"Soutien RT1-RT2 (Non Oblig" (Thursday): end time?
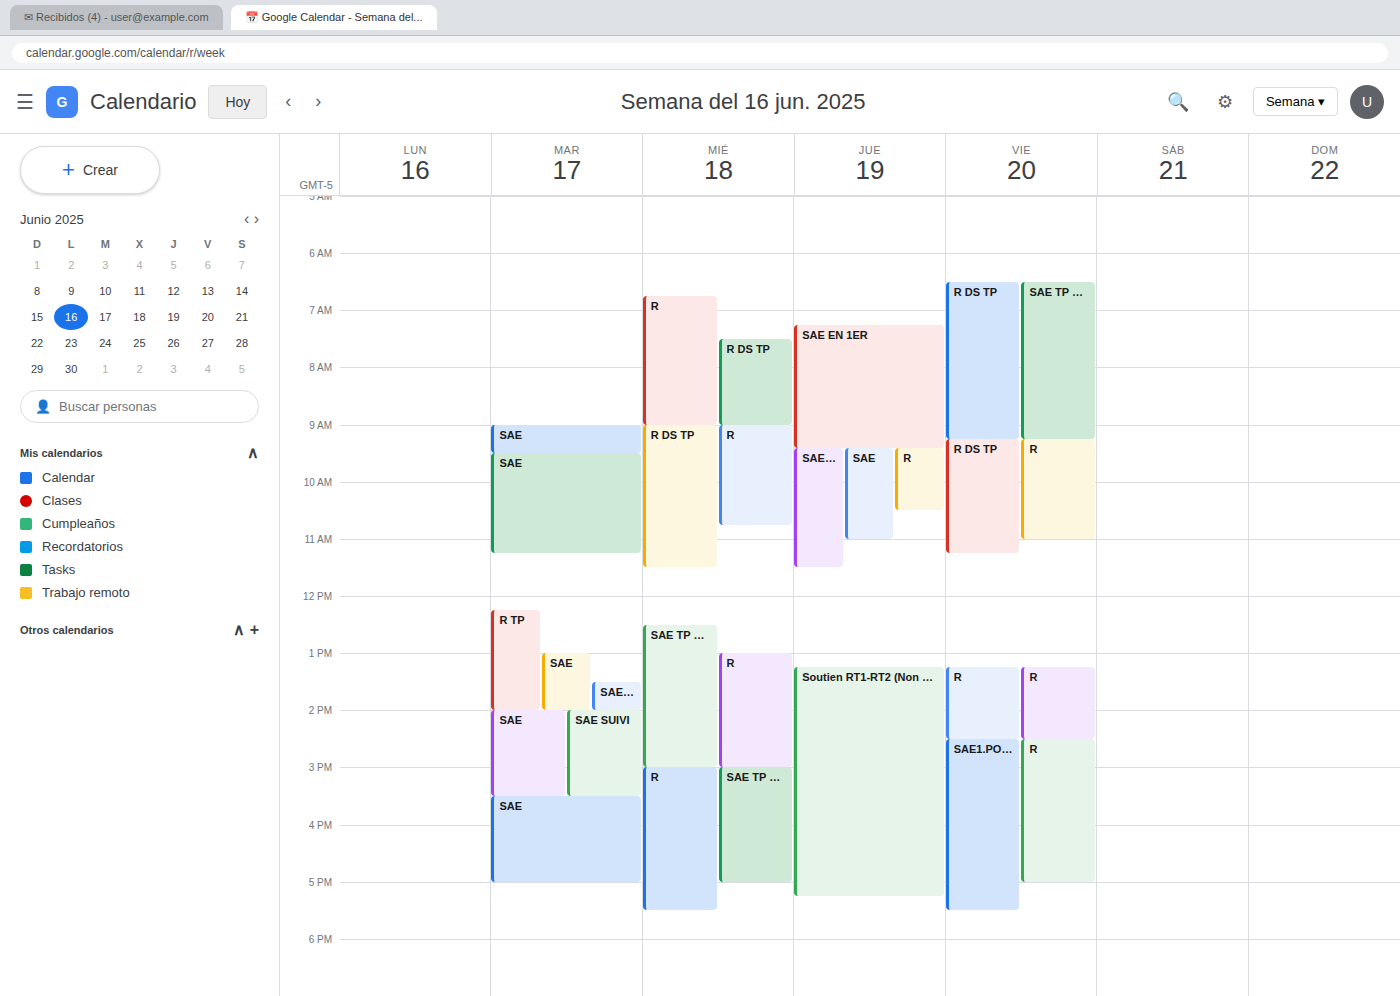
5:15 PM